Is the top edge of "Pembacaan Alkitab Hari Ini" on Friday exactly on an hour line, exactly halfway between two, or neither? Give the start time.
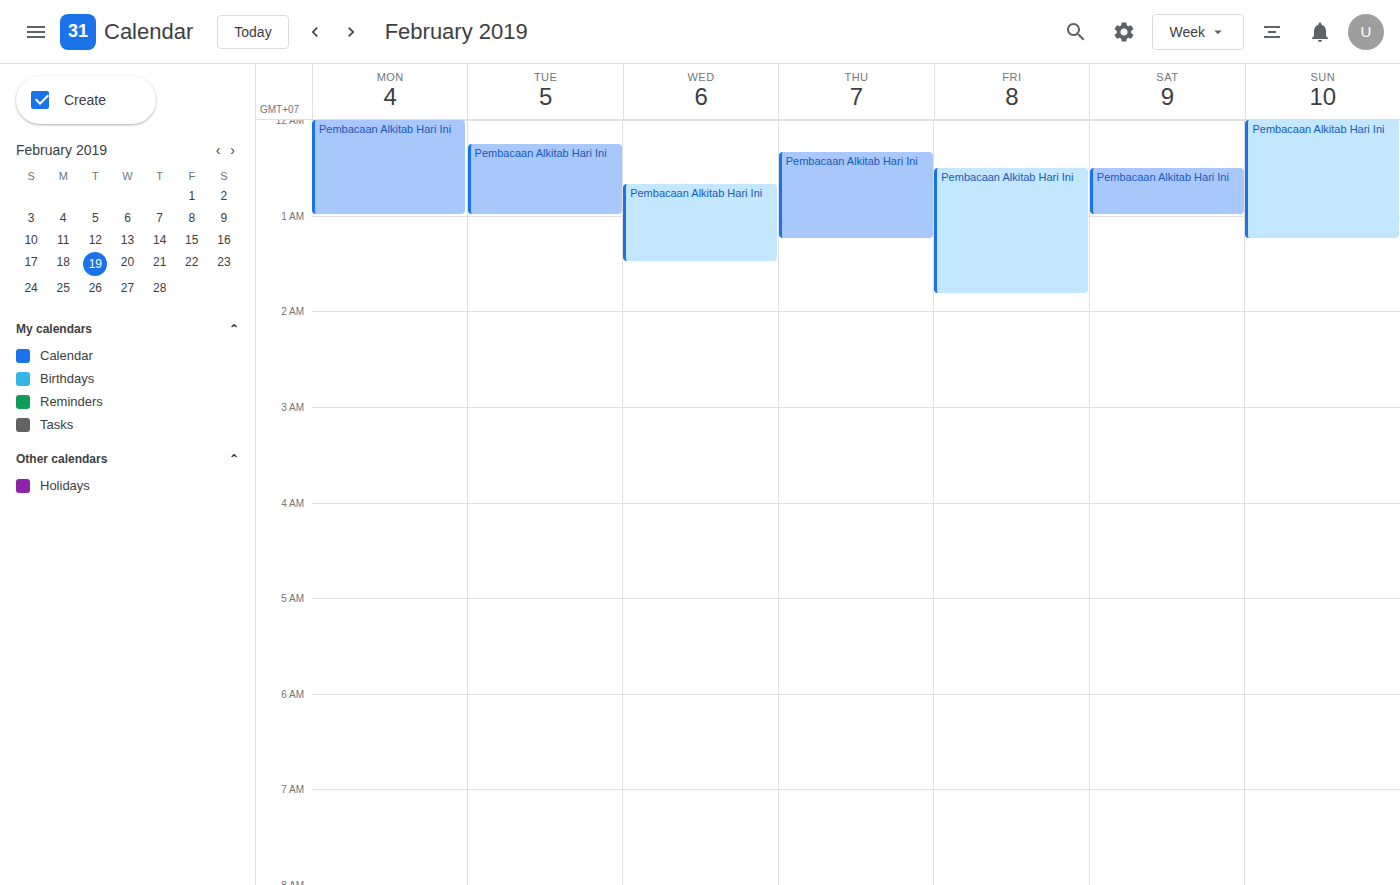
12:30 AM -- halfway between the 12 AM and 1 AM lines.